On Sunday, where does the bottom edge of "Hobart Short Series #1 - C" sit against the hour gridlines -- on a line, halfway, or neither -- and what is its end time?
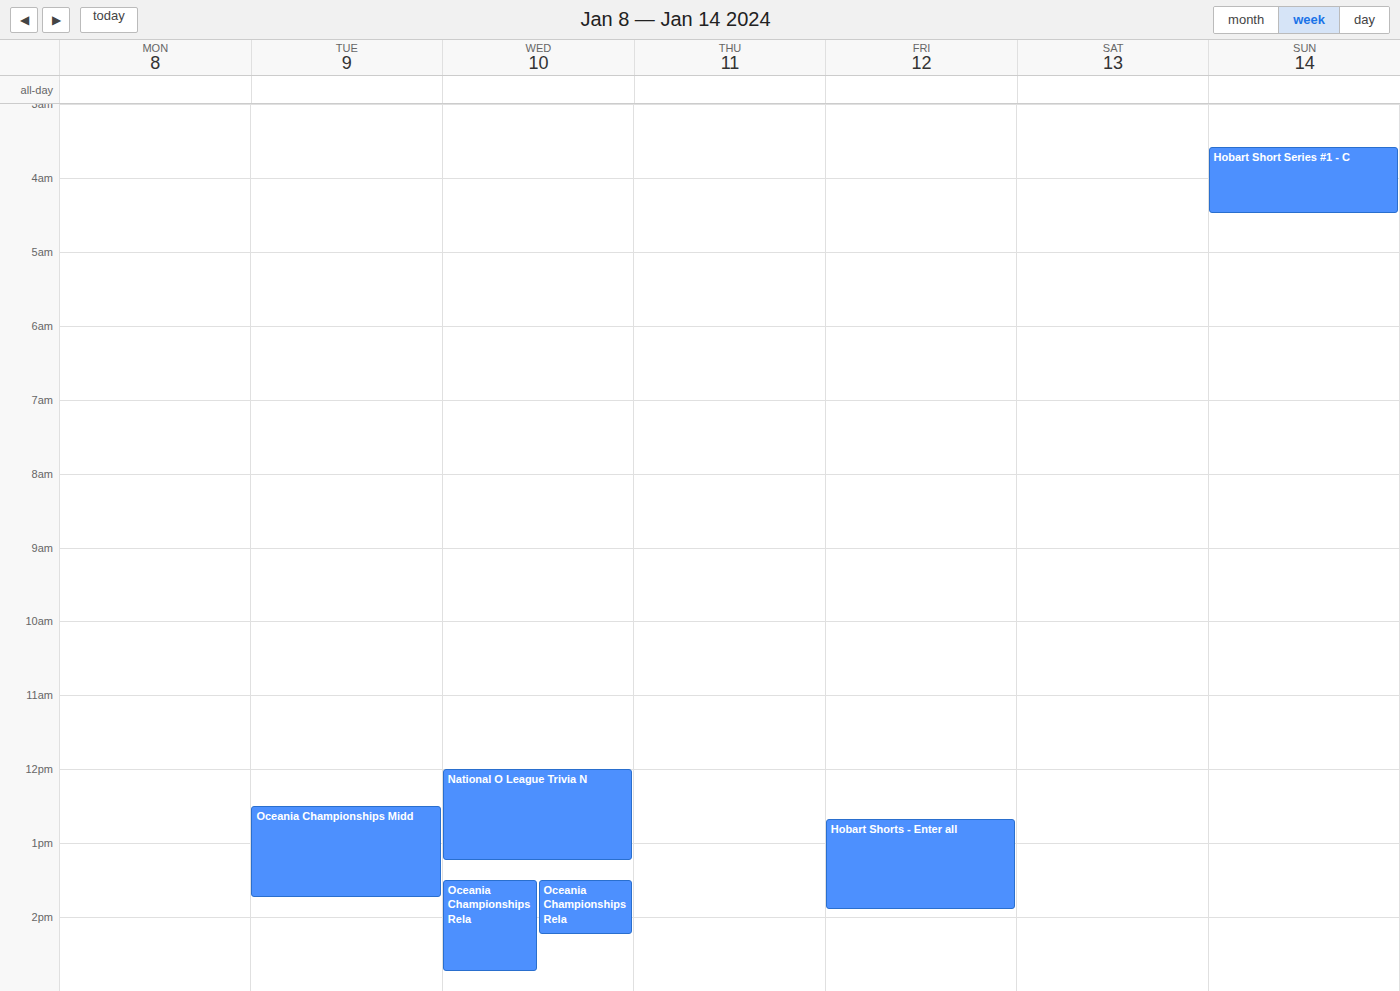
04:30 -- halfway between the 04:00 and 05:00 lines.